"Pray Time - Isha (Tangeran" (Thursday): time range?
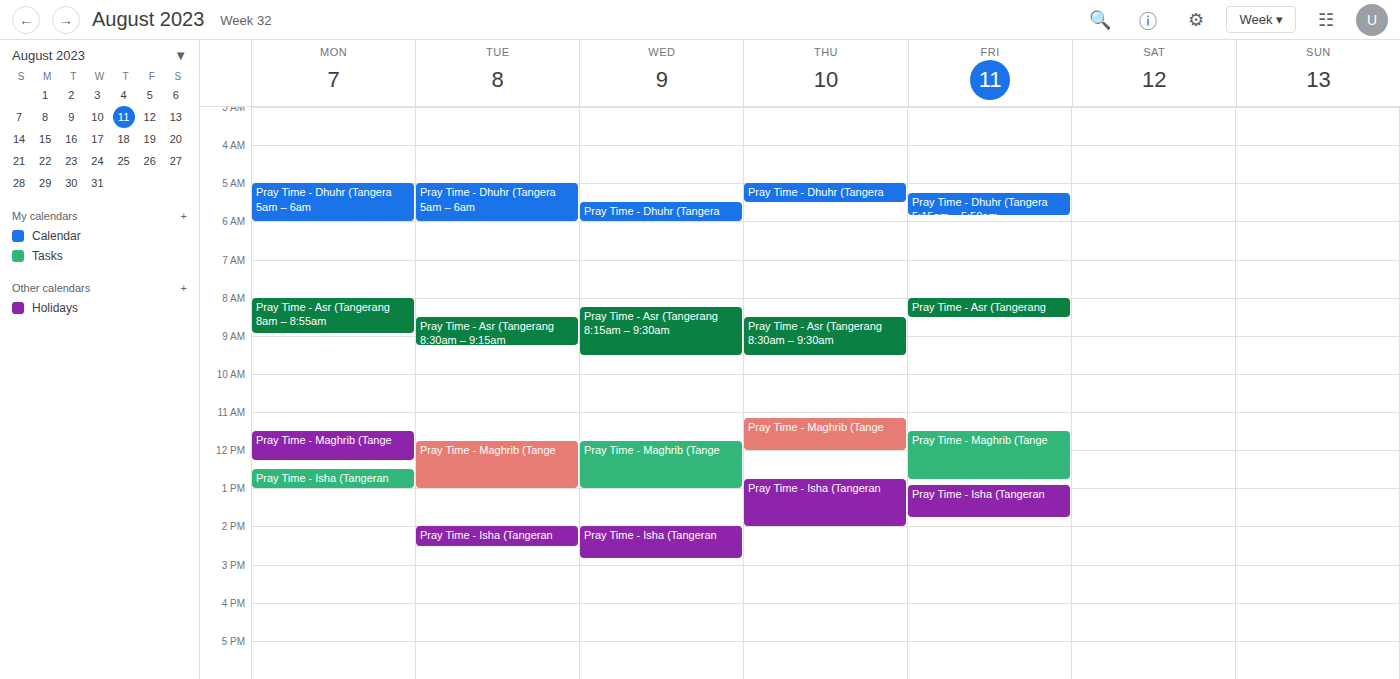
12:45 PM to 2:00 PM